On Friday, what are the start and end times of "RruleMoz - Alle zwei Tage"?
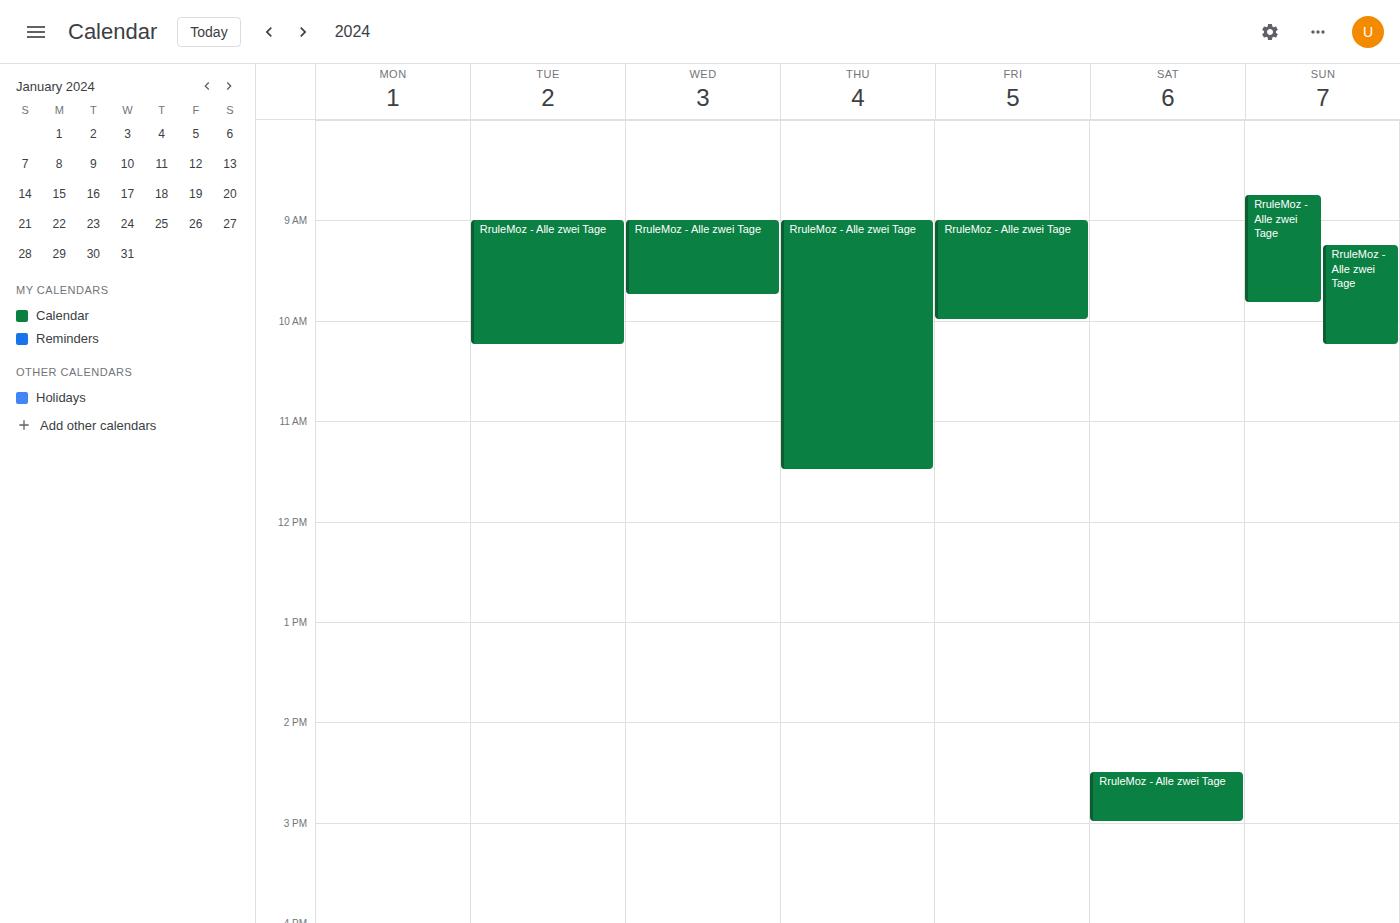
9:00 AM to 10:00 AM